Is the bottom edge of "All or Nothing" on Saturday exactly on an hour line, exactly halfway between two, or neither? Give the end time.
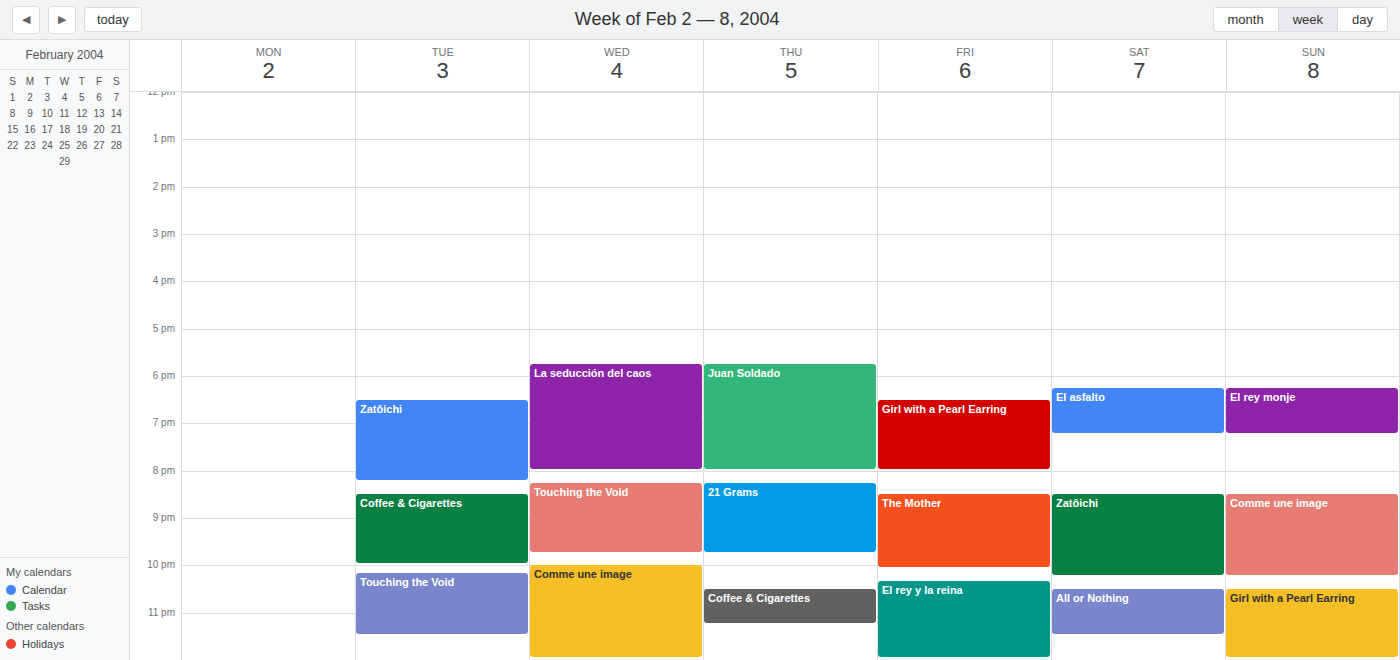
11:30 PM -- halfway between the 11 PM and 12 AM lines.